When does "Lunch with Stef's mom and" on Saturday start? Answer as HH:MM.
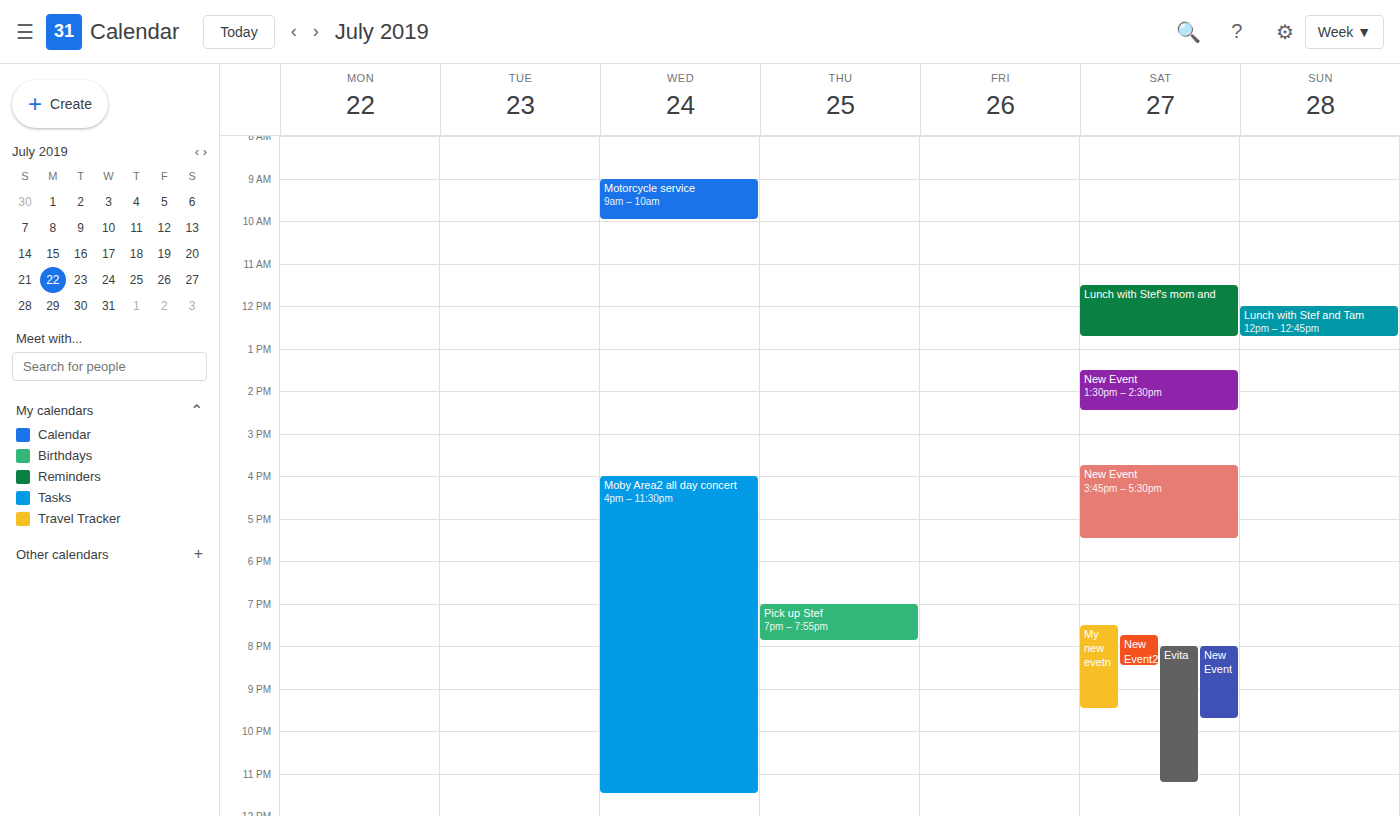
11:30